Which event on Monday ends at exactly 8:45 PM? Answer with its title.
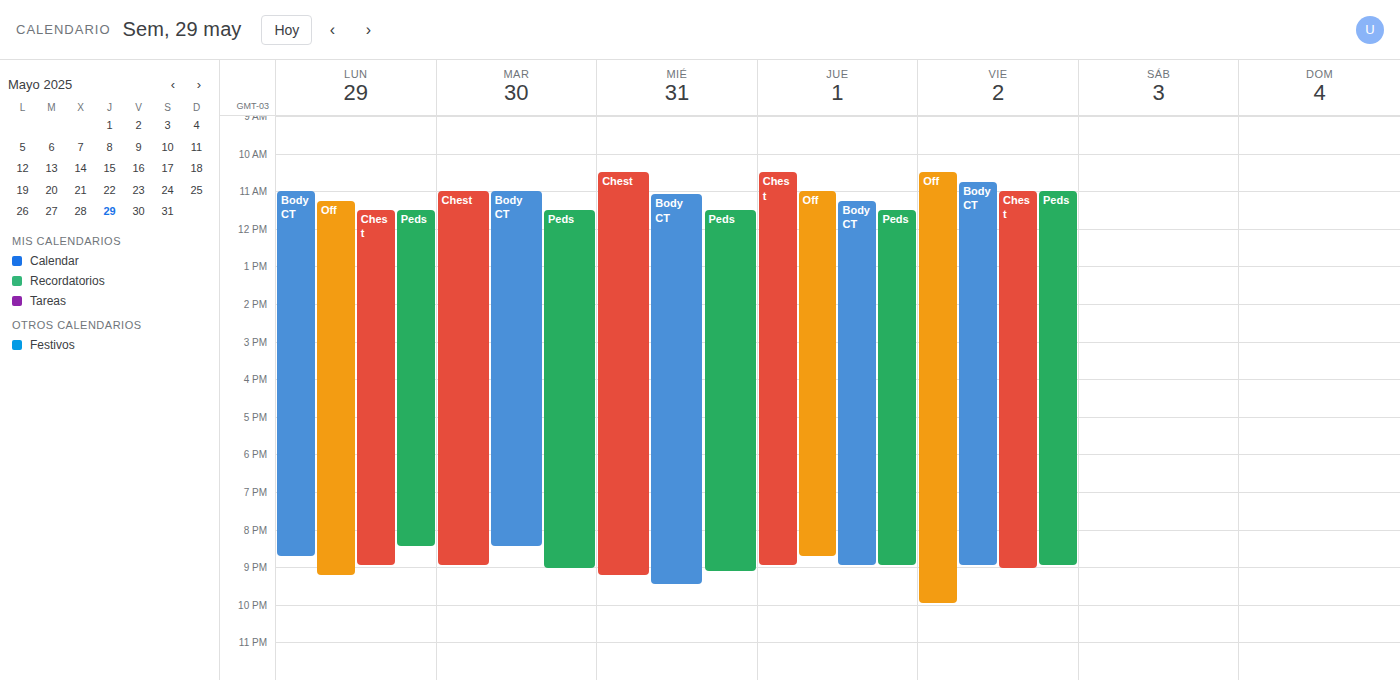
"Body CT"